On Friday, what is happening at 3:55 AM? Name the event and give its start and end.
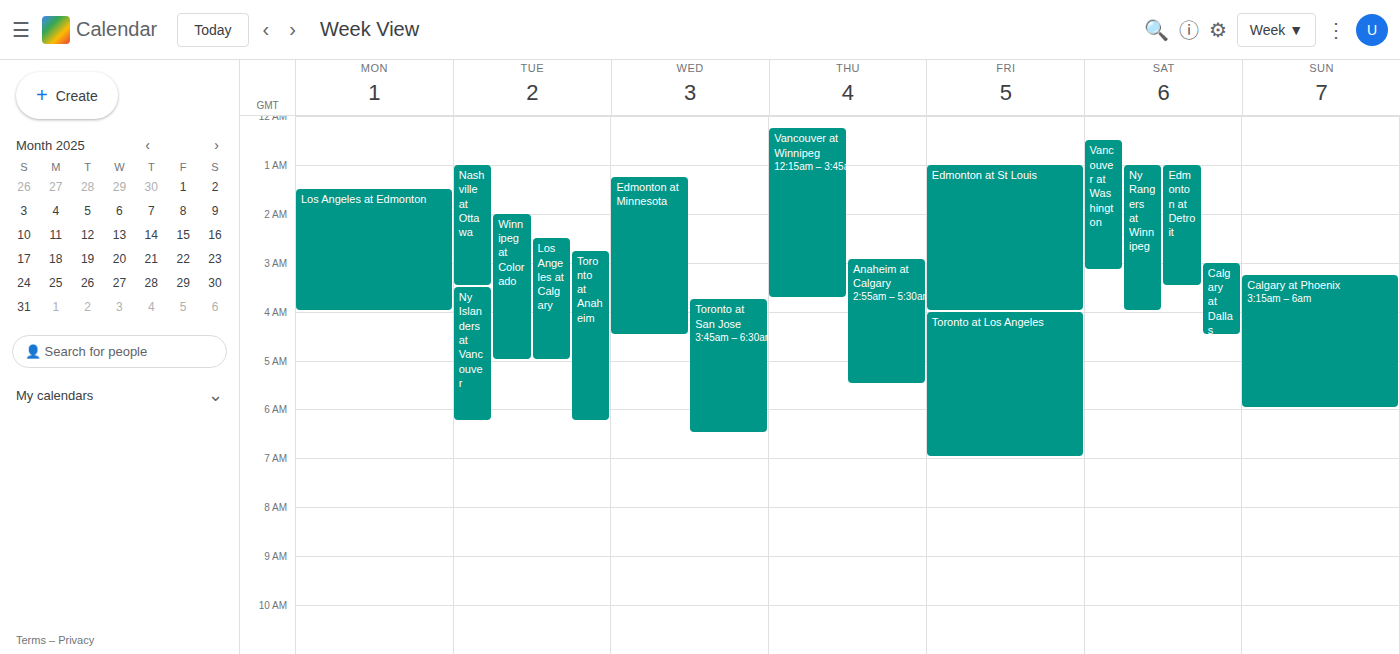
"Edmonton at St Louis", 1:00 AM to 4:00 AM